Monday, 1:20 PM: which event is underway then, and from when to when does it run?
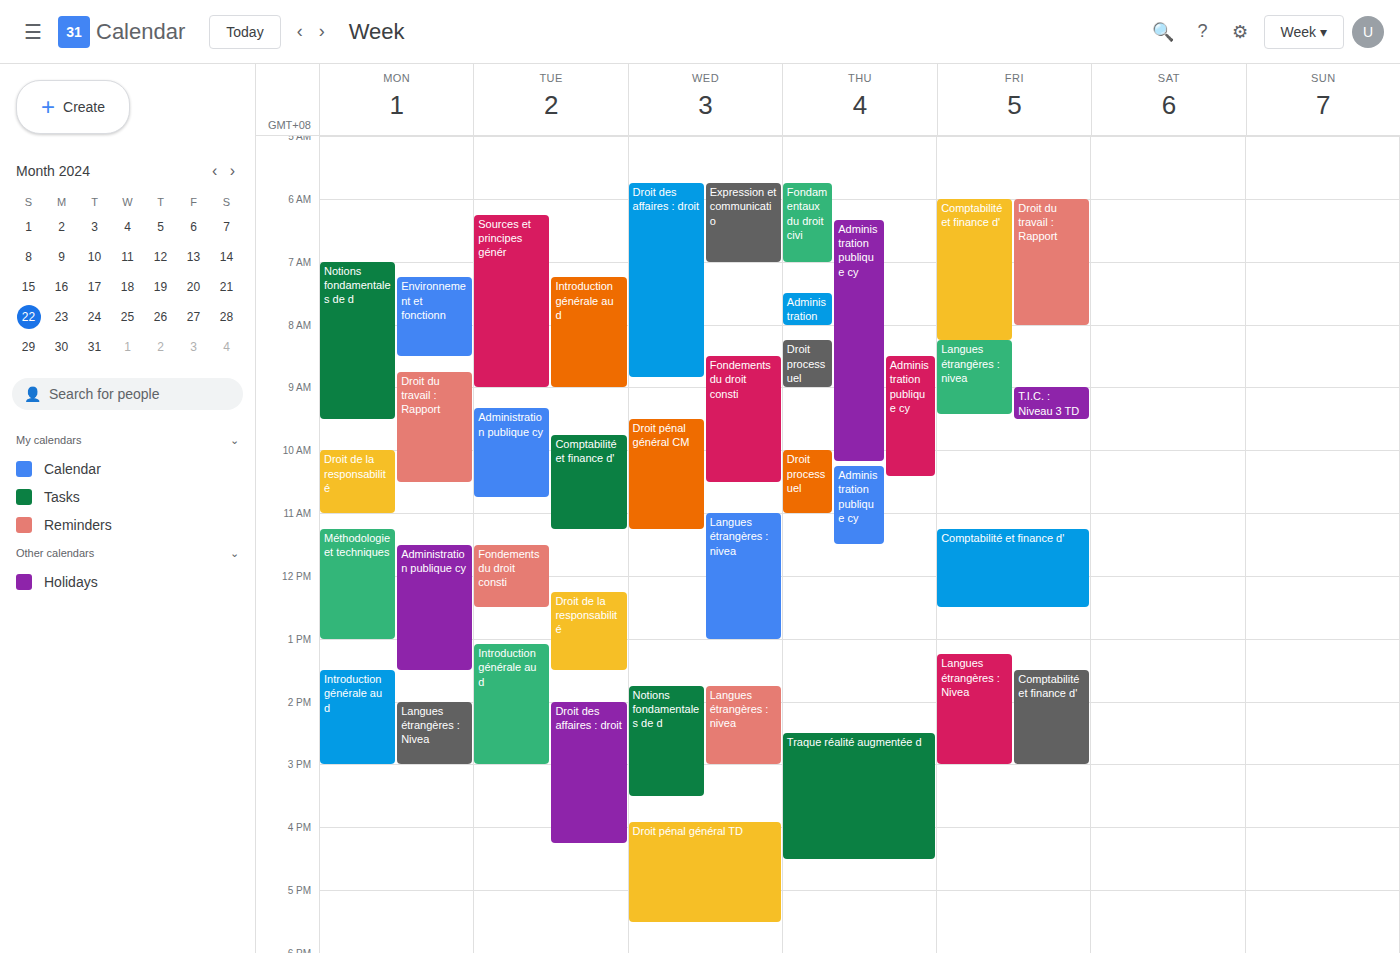
"Administration publique cy", 11:30 AM to 1:30 PM